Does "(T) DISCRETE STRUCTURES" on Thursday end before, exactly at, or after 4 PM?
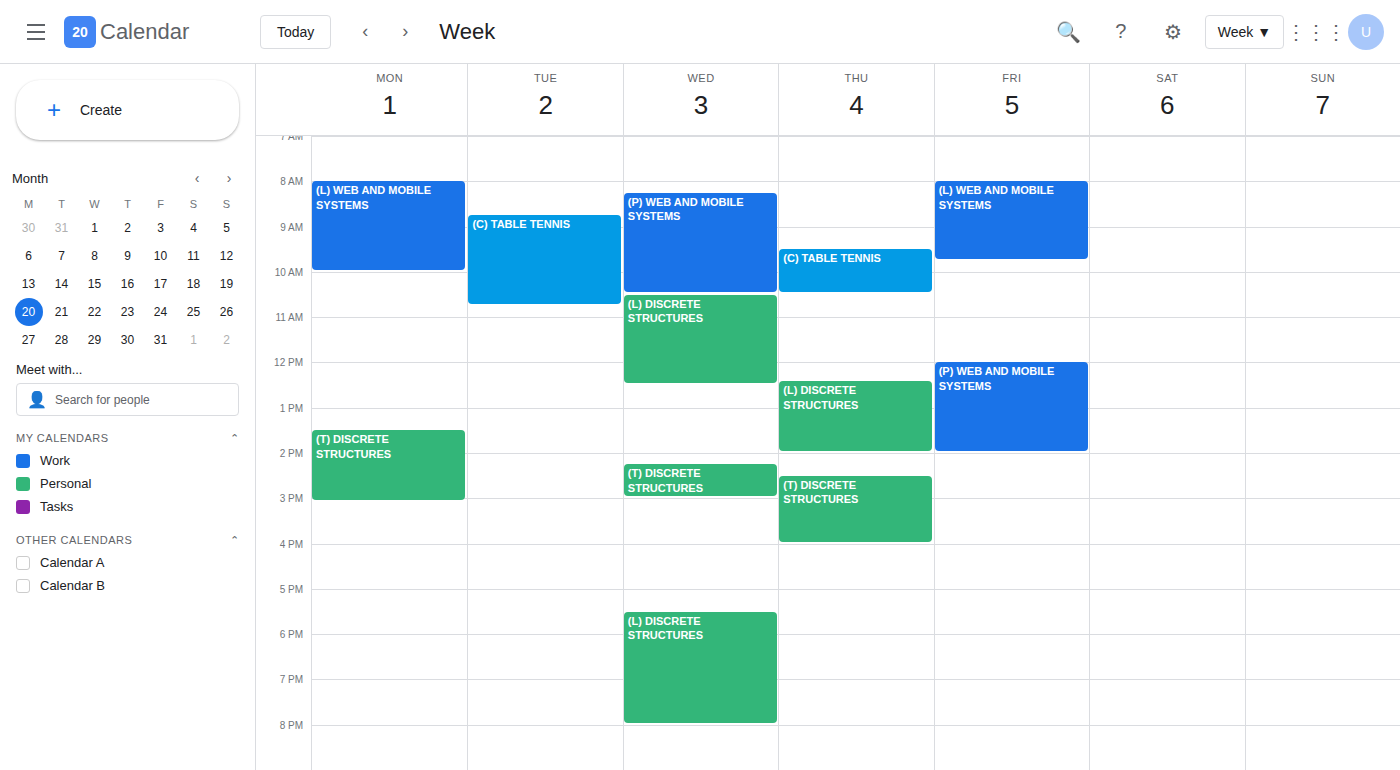
4:00 PM -- exactly at 4 PM, on the 4 PM line.